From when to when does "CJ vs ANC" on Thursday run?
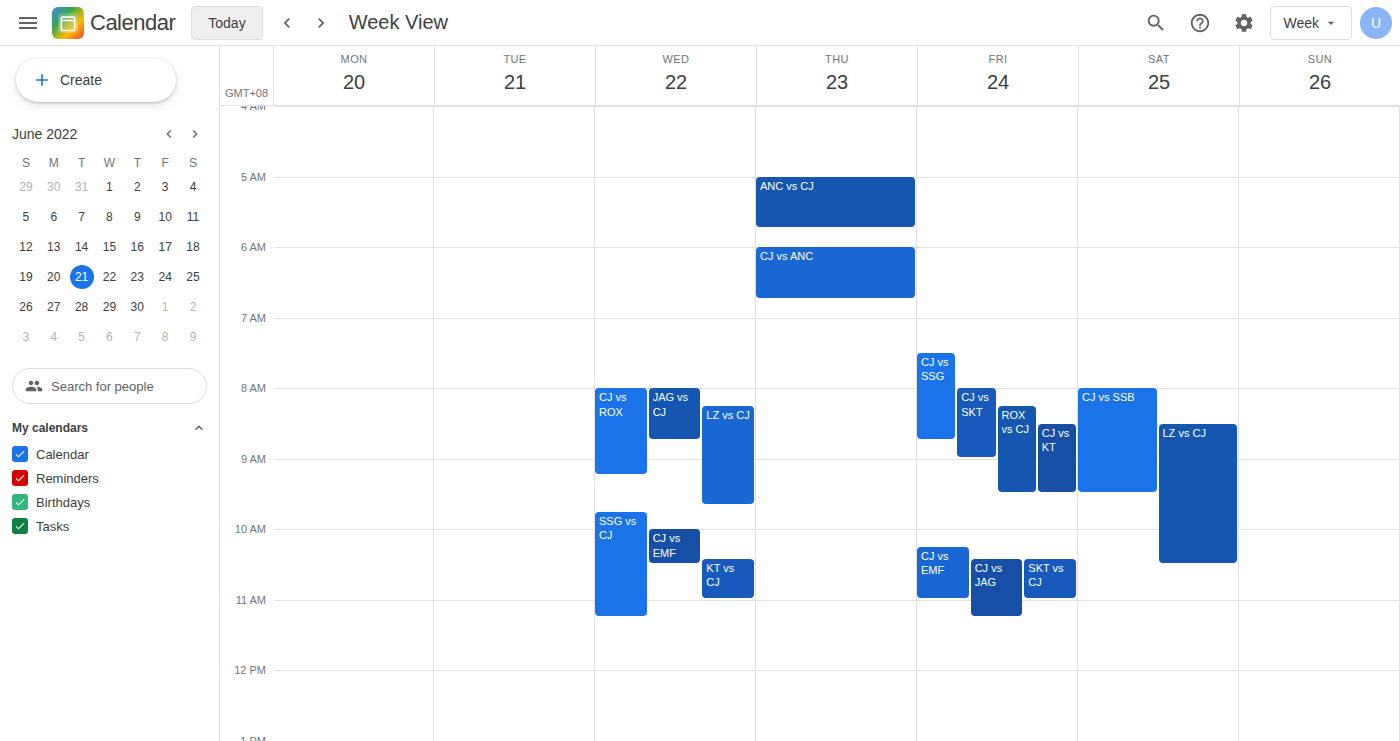
6:00 AM to 6:45 AM